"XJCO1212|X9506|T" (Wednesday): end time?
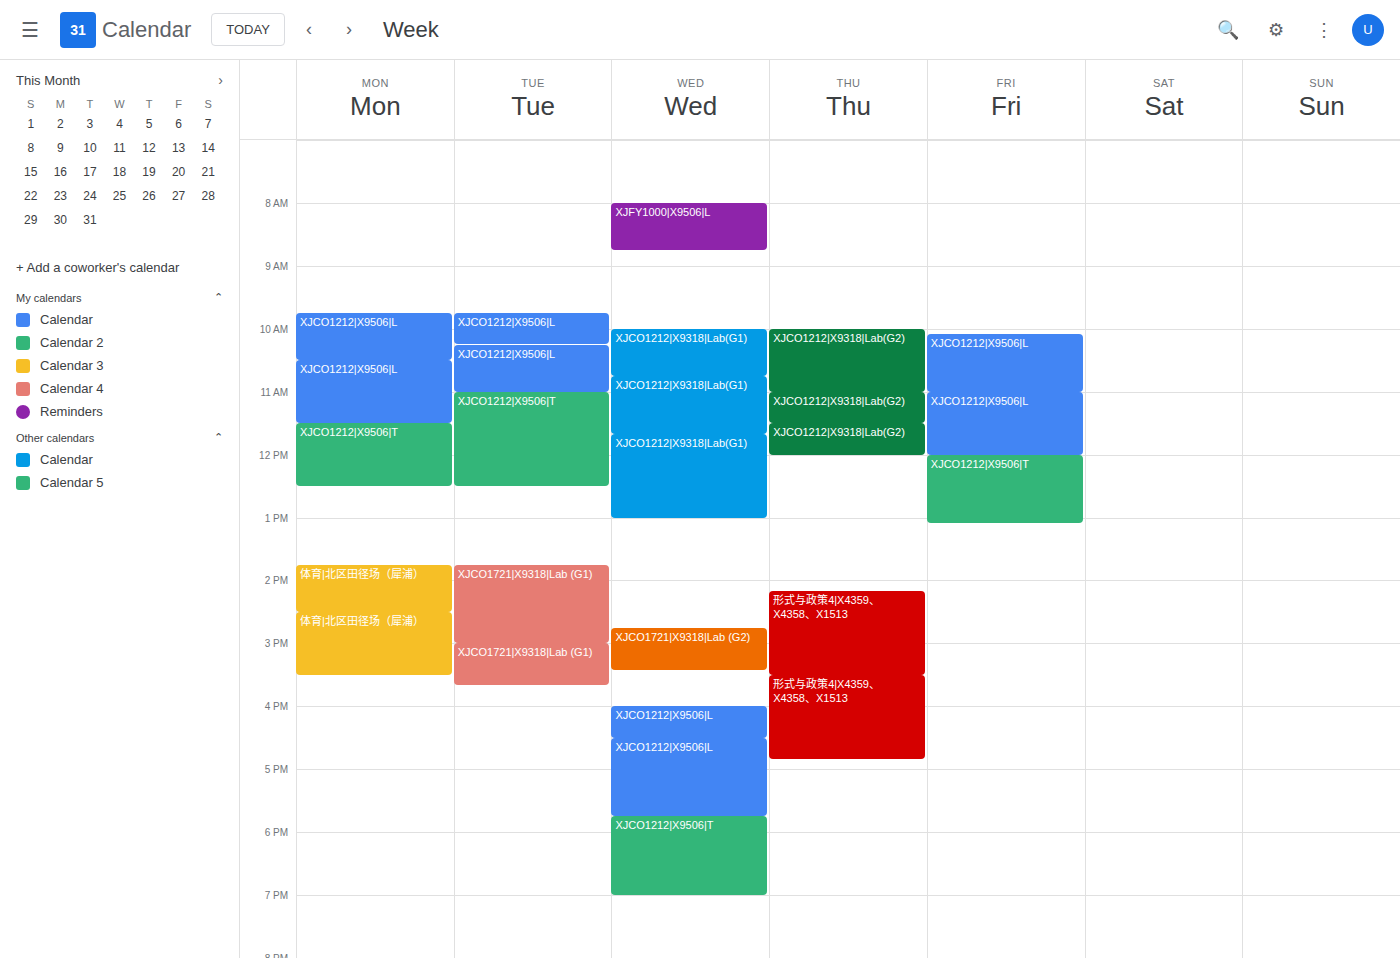
7:00 PM